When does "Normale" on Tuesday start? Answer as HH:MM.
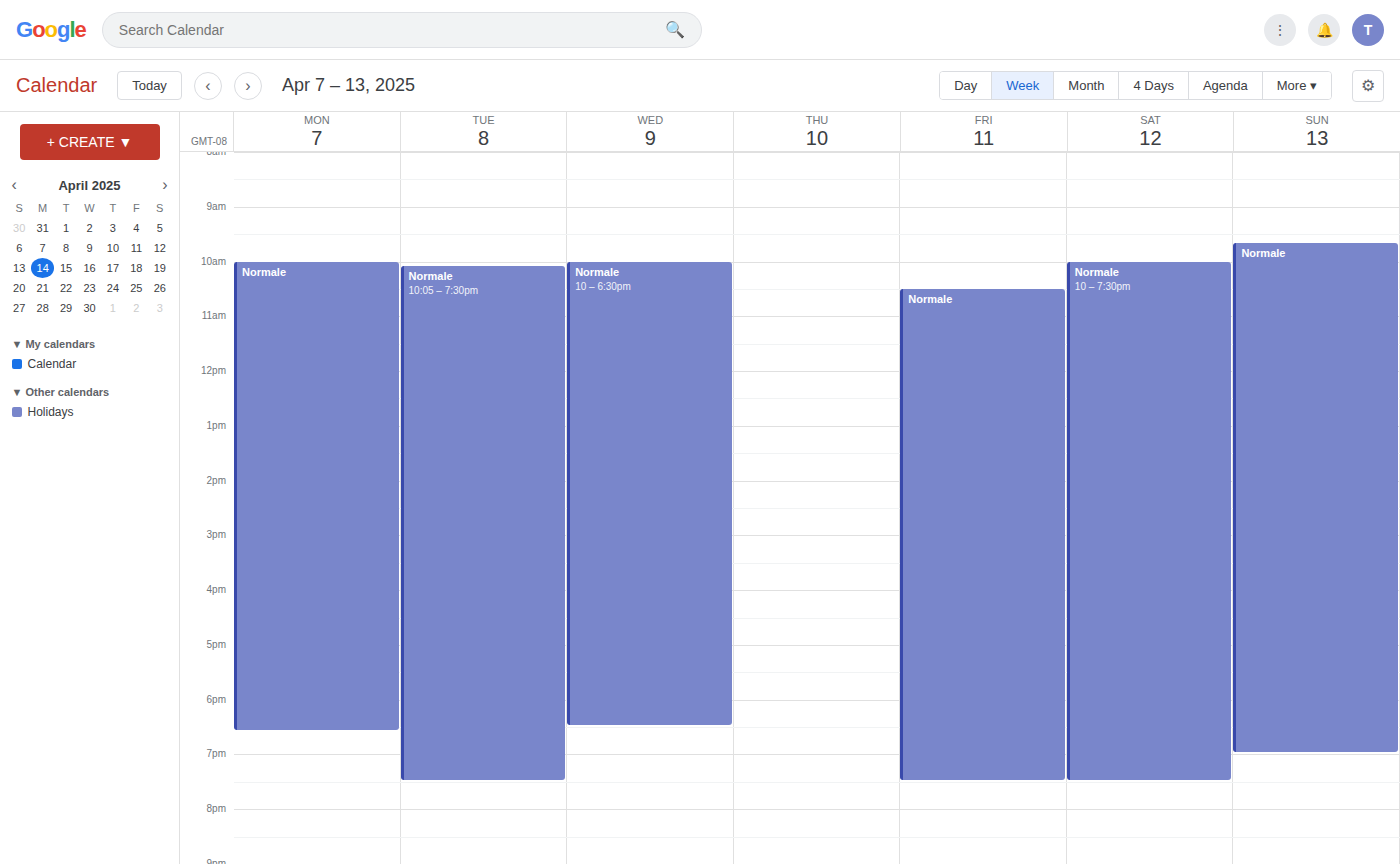
10:05